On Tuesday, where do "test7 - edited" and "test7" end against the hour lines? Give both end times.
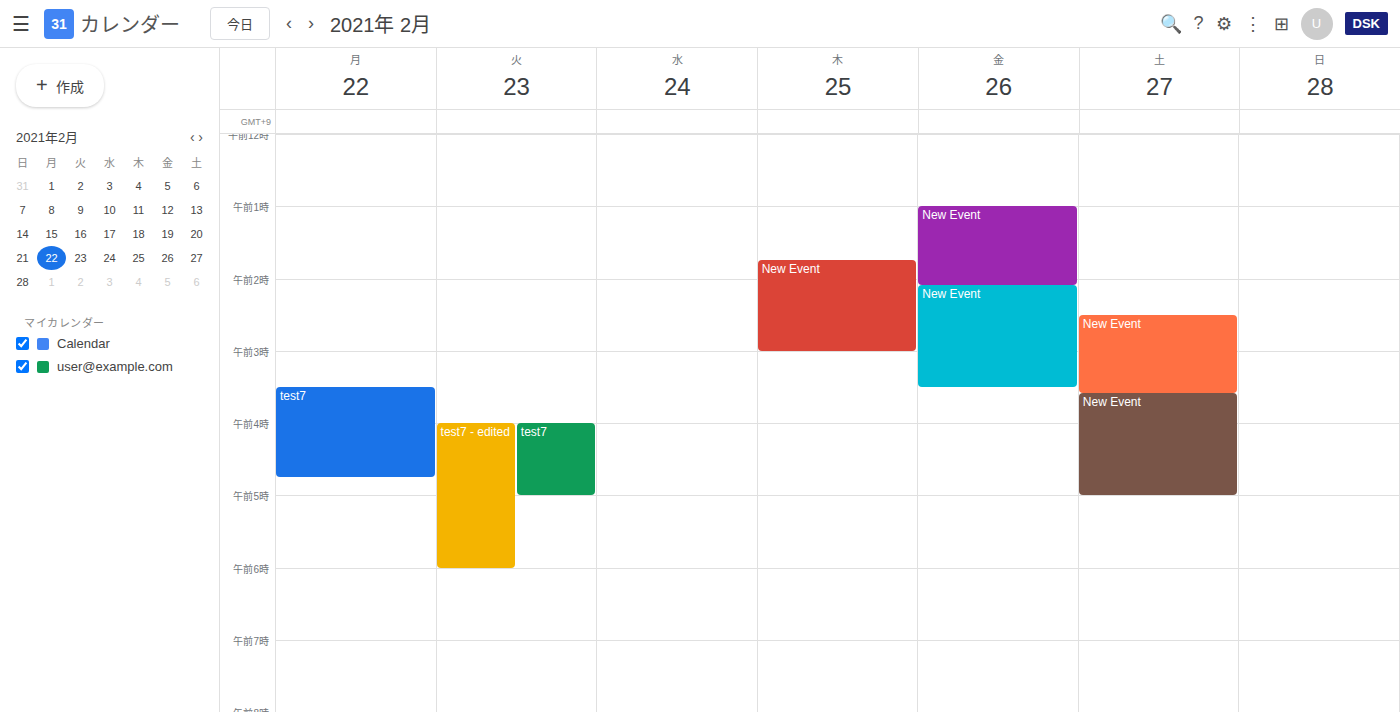
"test7 - edited": 6:00 AM, exactly on the 6 AM line. "test7": 5:00 AM, exactly on the 5 AM line.